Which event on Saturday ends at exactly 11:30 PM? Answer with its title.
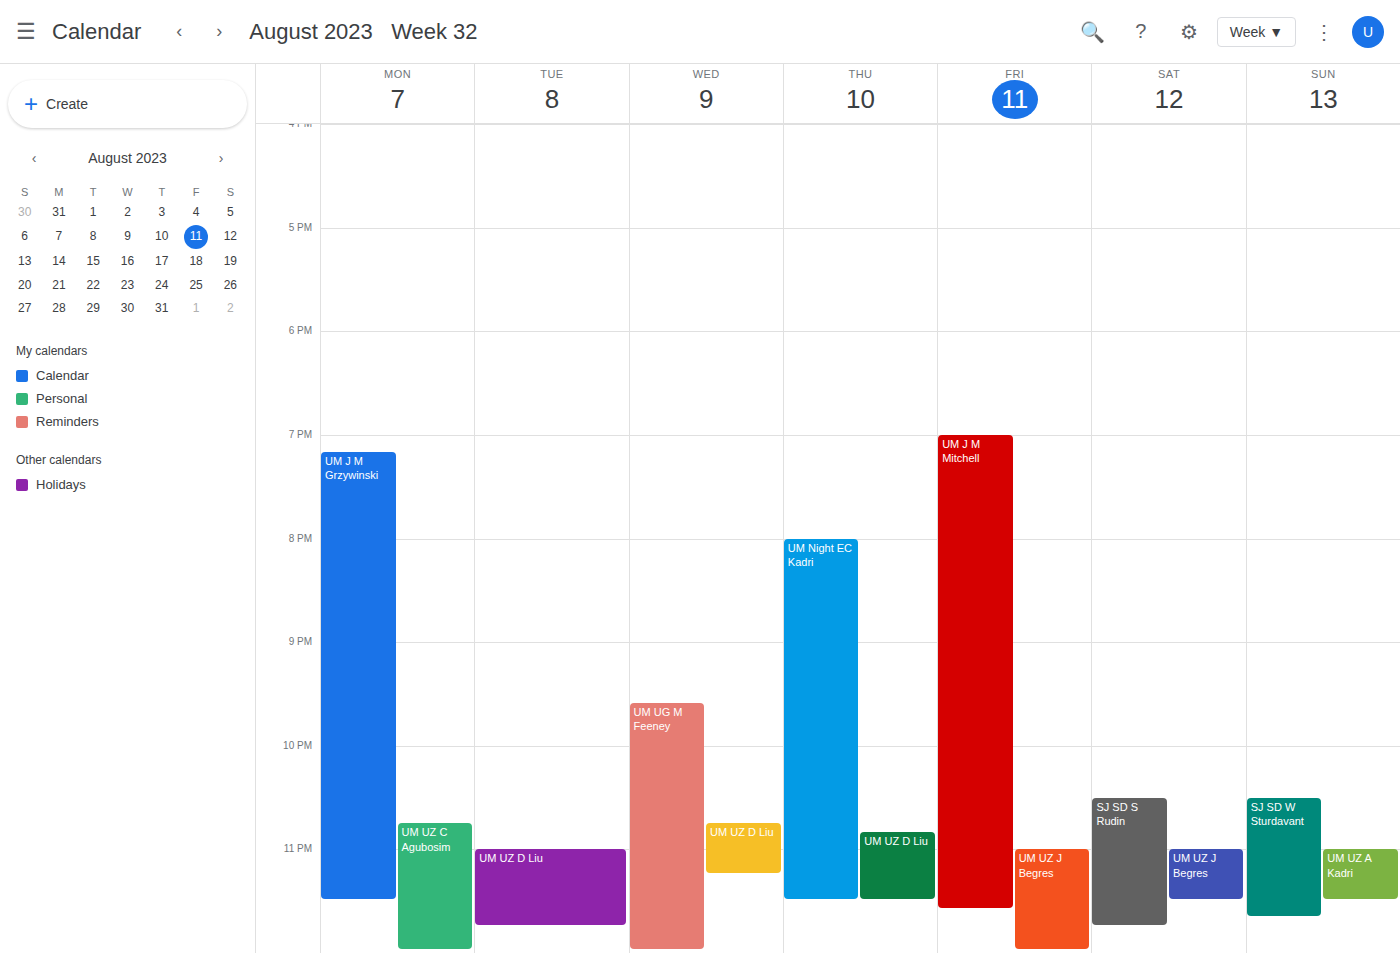
"UM UZ J Begres"